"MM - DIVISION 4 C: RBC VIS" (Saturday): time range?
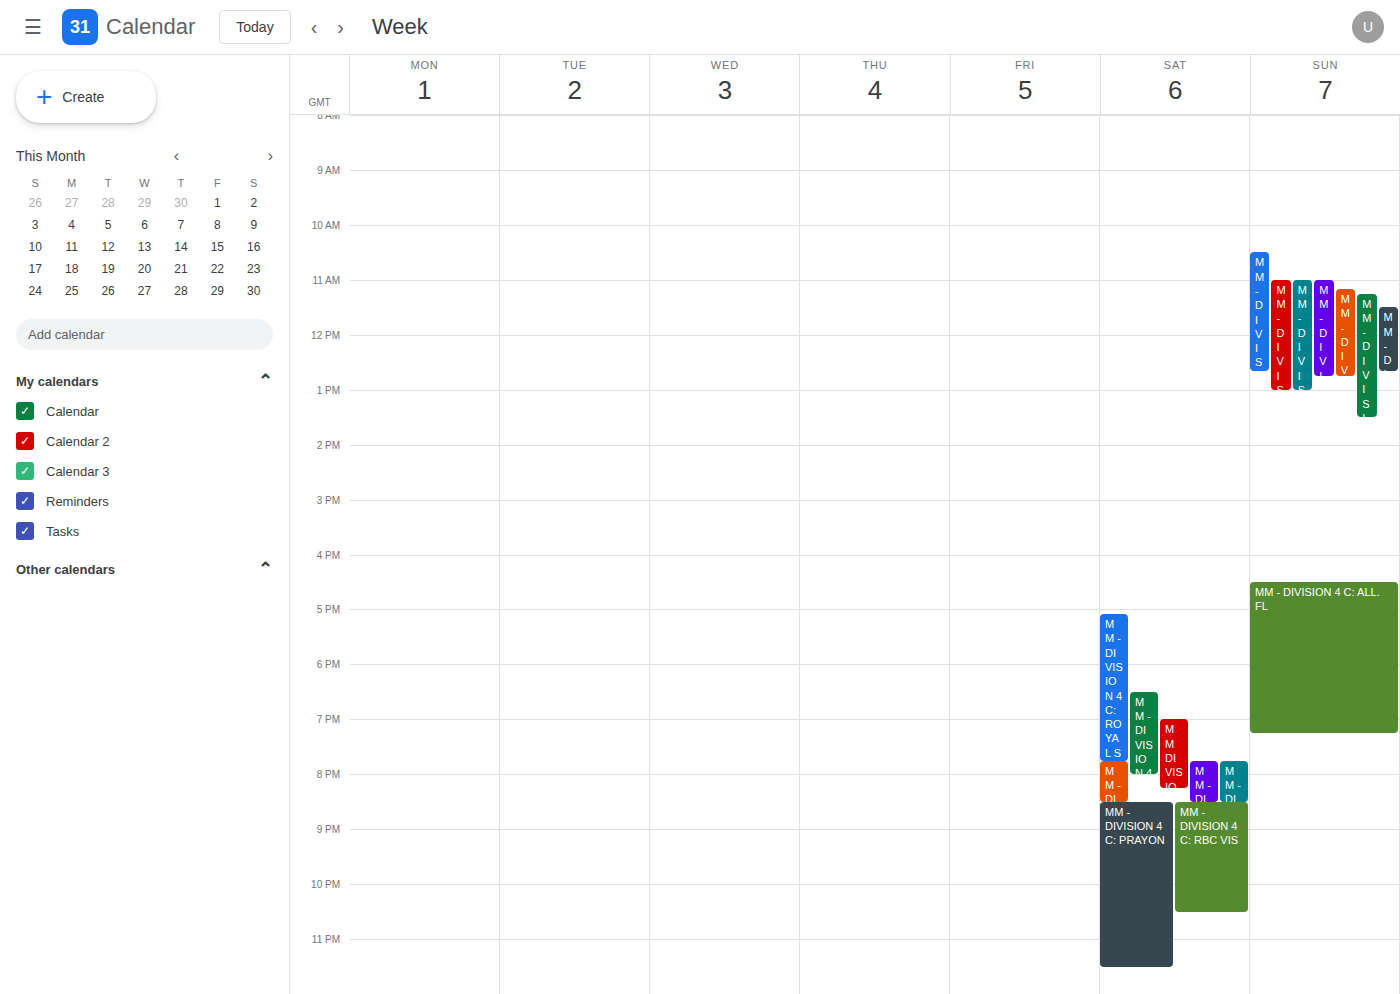
20:30 to 22:30